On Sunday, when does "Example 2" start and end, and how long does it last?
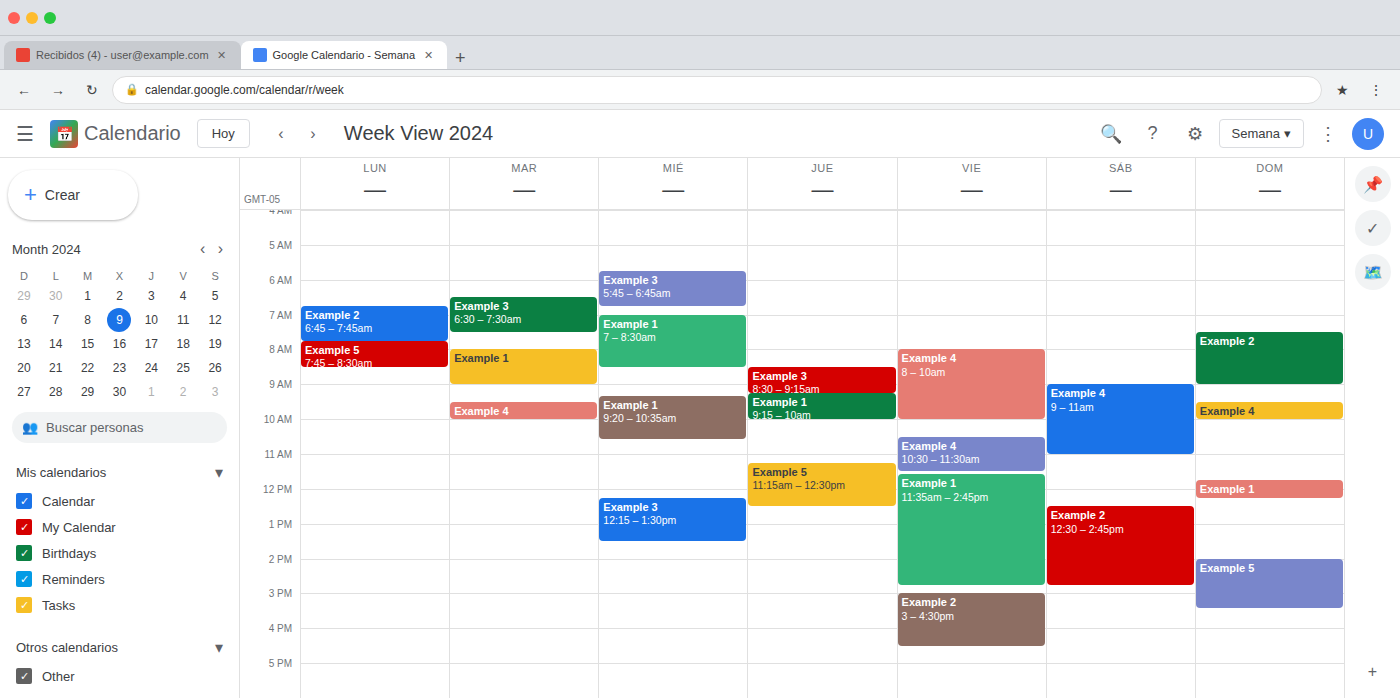
7:30 AM to 9:00 AM, 1 hour 30 minutes